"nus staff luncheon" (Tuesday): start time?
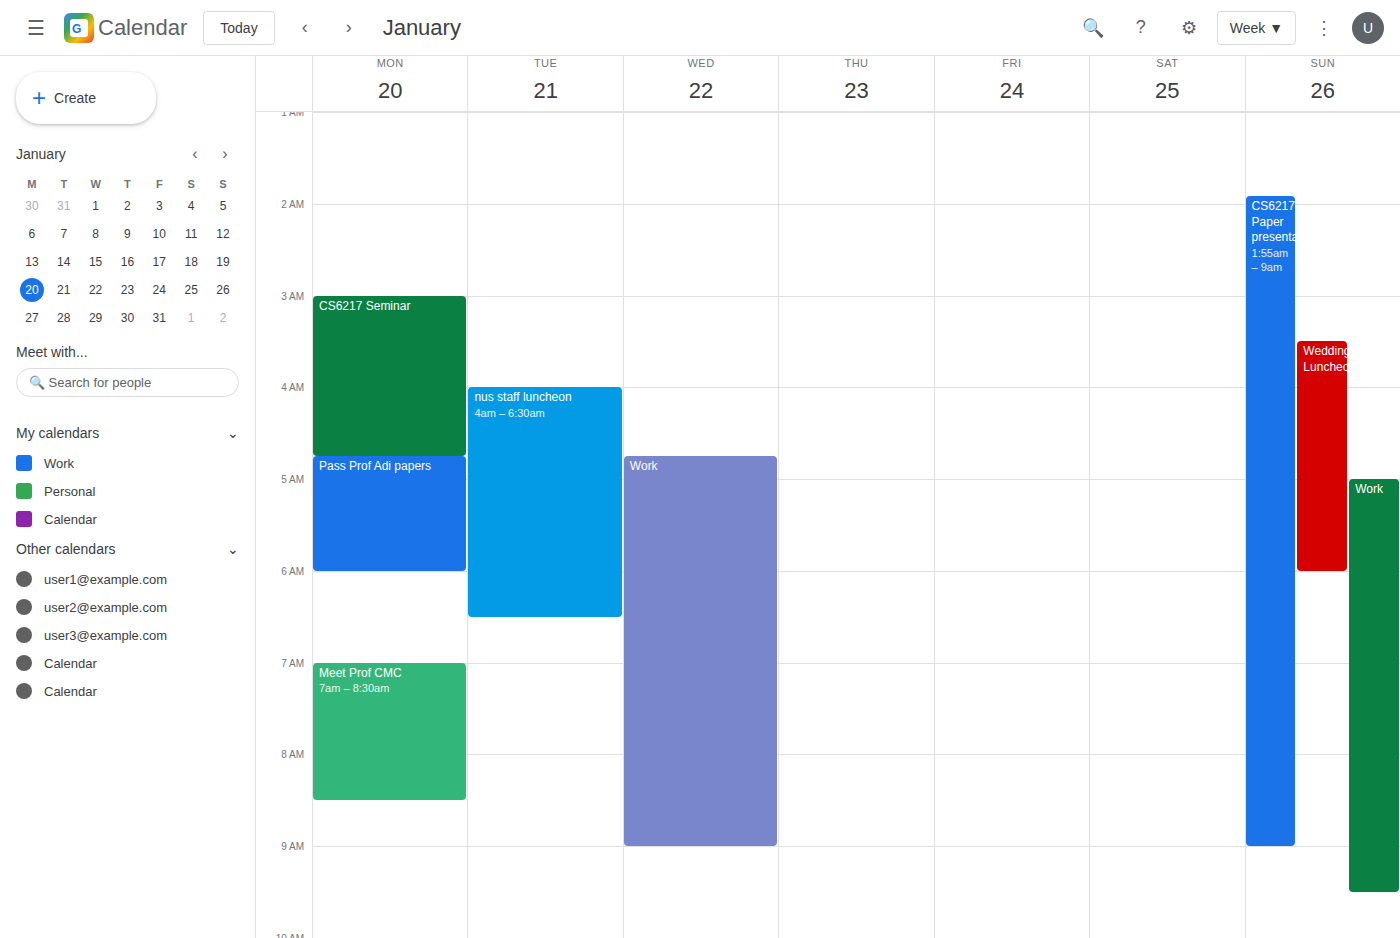
4:00 AM